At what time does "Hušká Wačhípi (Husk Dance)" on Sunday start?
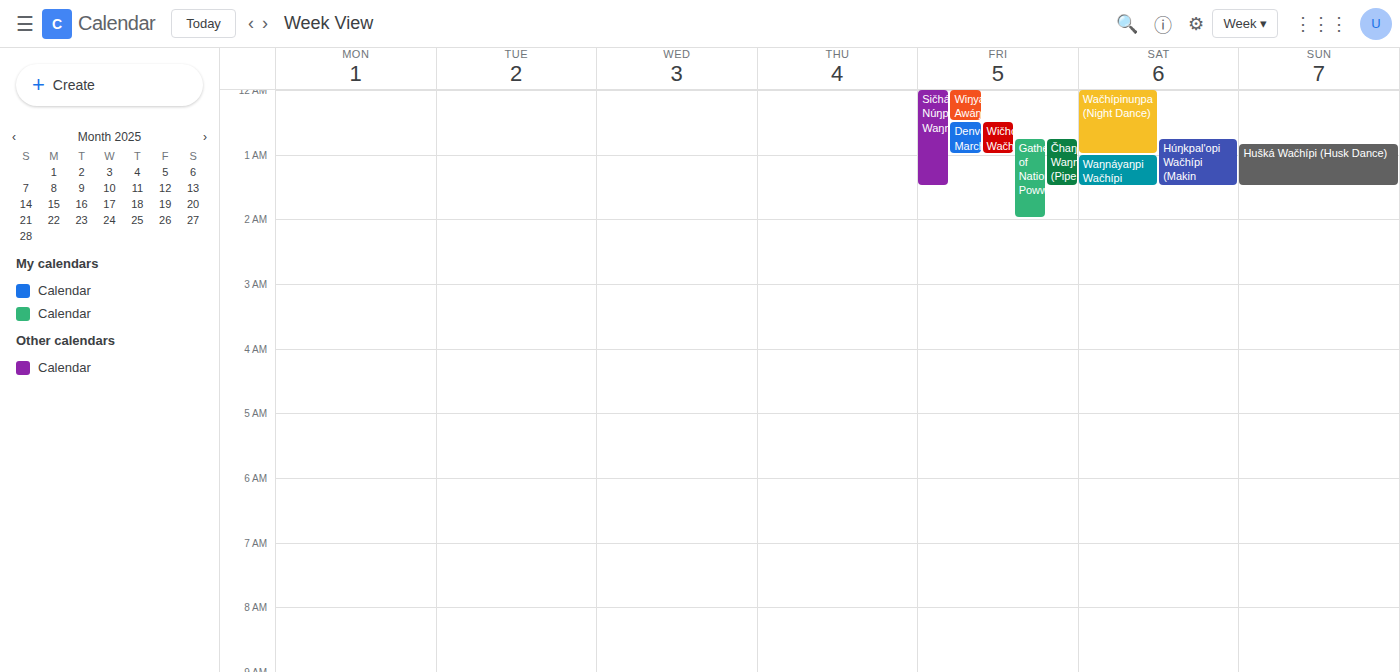
00:50